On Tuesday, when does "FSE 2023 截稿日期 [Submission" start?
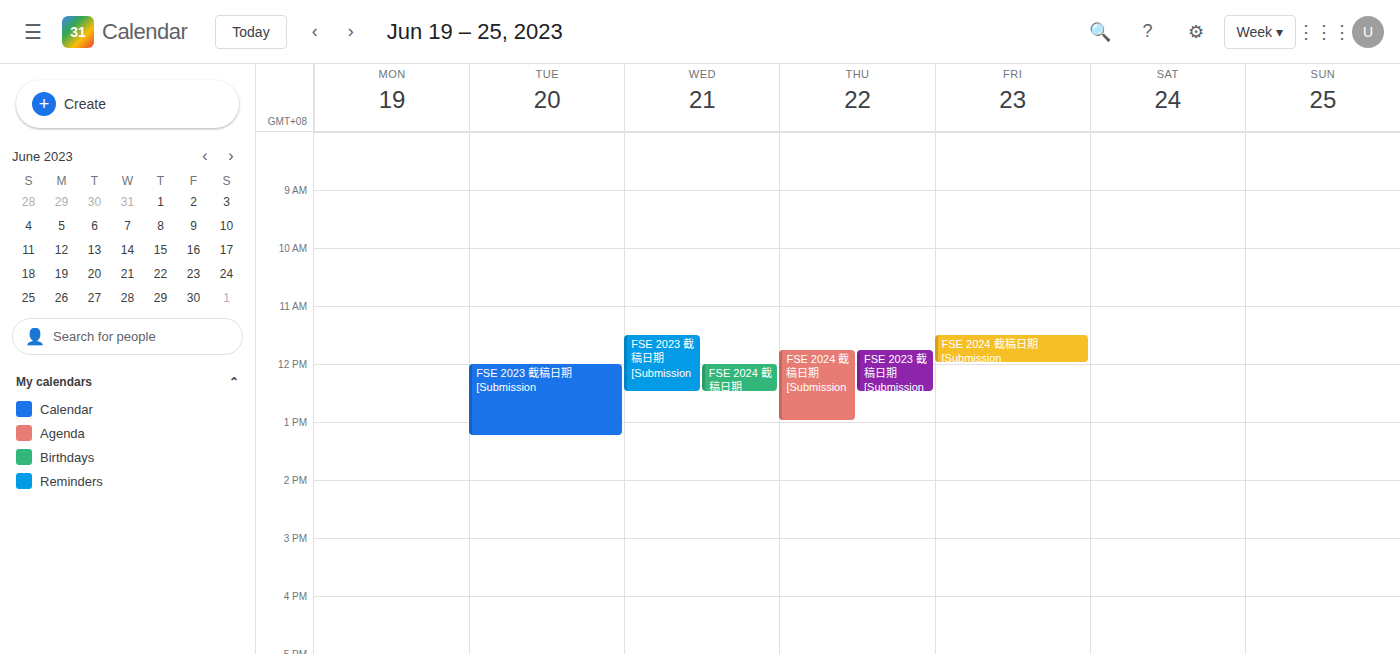
12:00 PM